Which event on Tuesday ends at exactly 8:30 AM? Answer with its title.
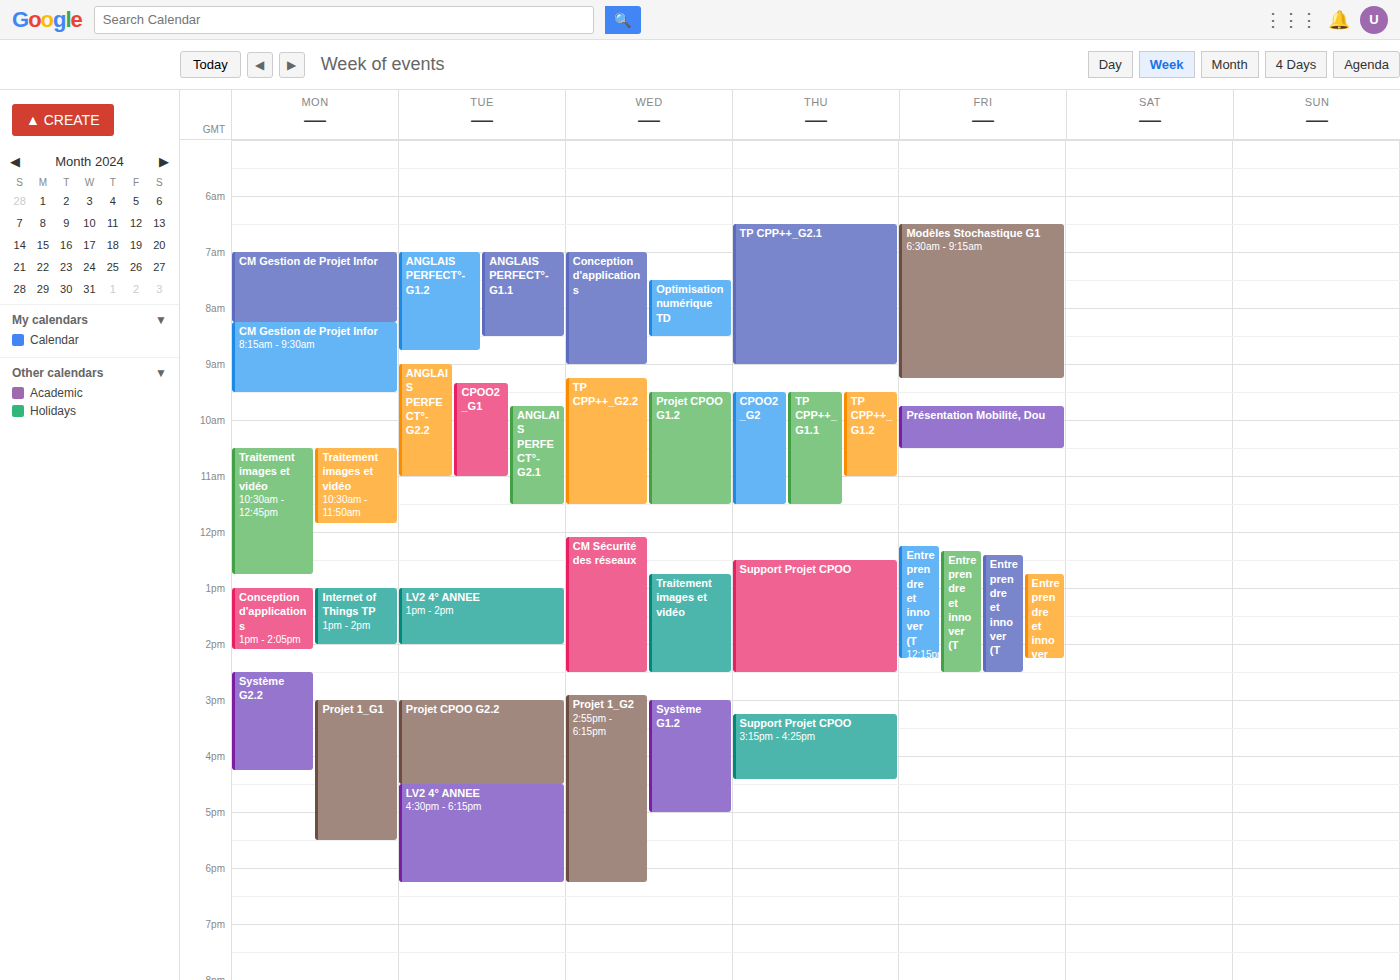
"ANGLAIS PERFECT°- G1.1"